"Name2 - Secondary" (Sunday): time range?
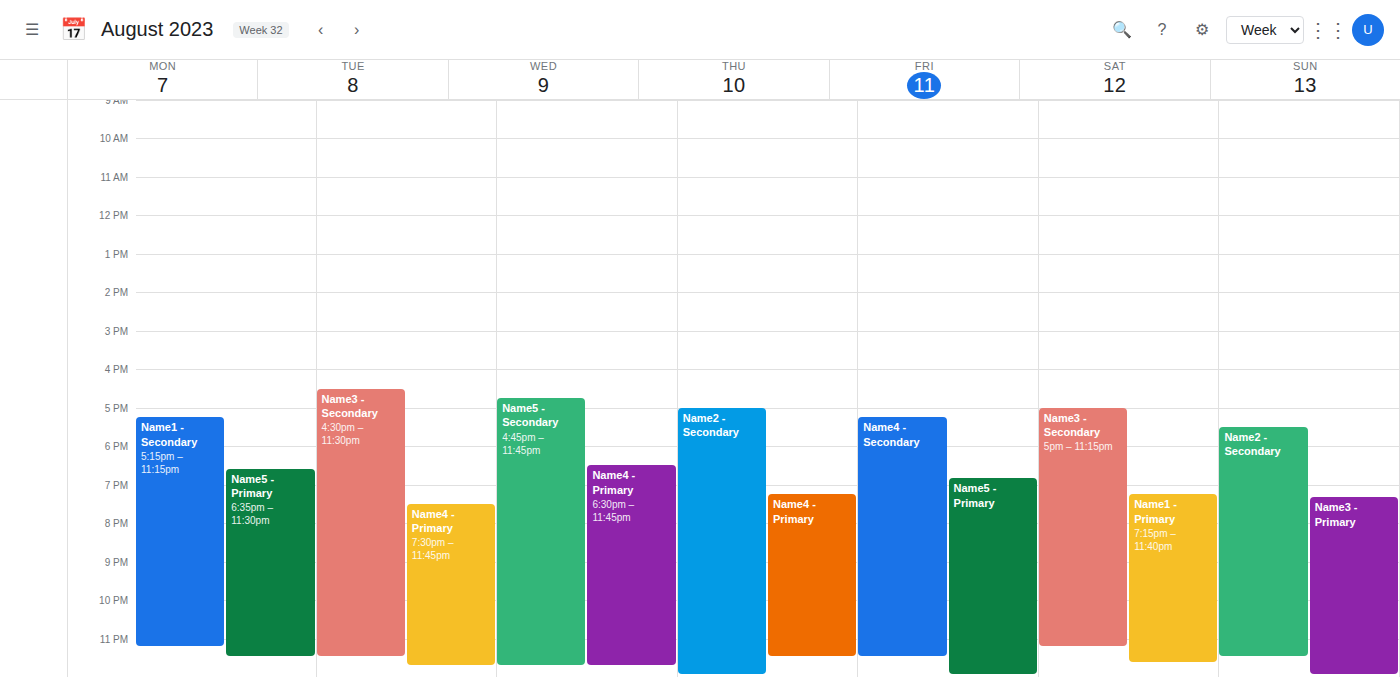
5:30 PM to 11:30 PM